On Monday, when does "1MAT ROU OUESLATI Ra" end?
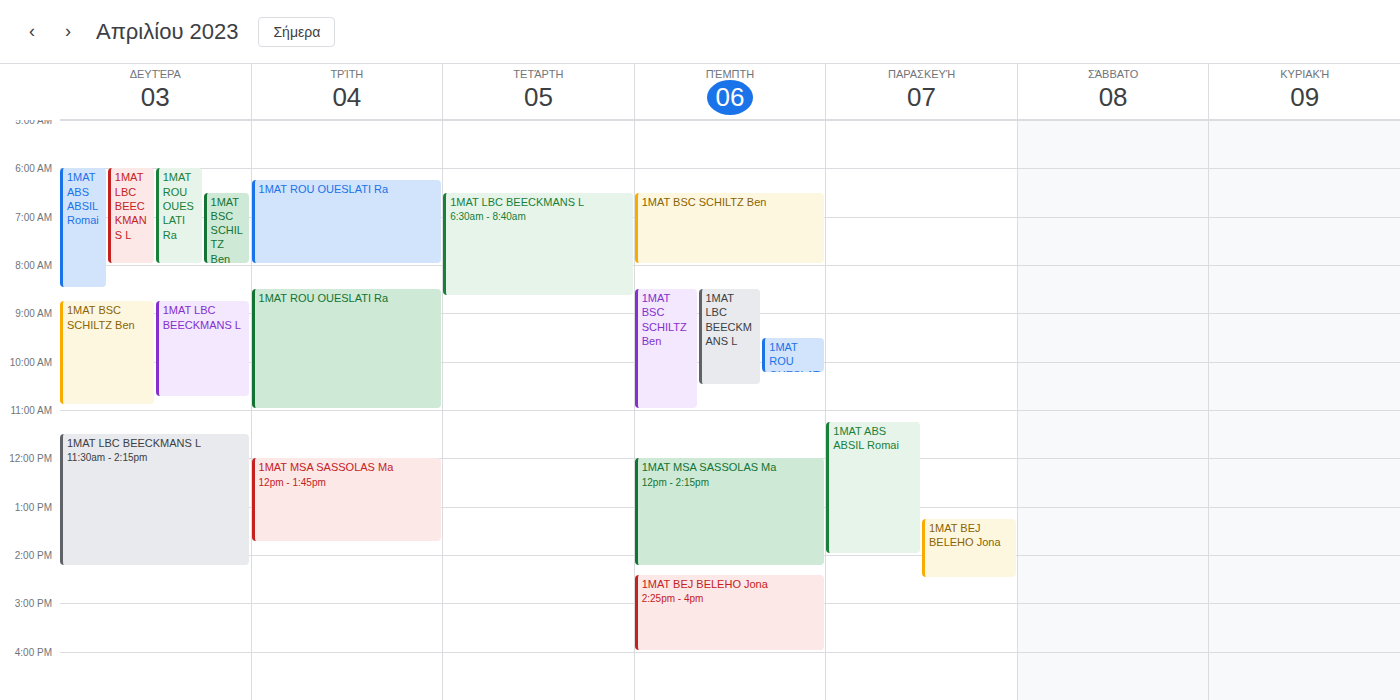
8:00 AM